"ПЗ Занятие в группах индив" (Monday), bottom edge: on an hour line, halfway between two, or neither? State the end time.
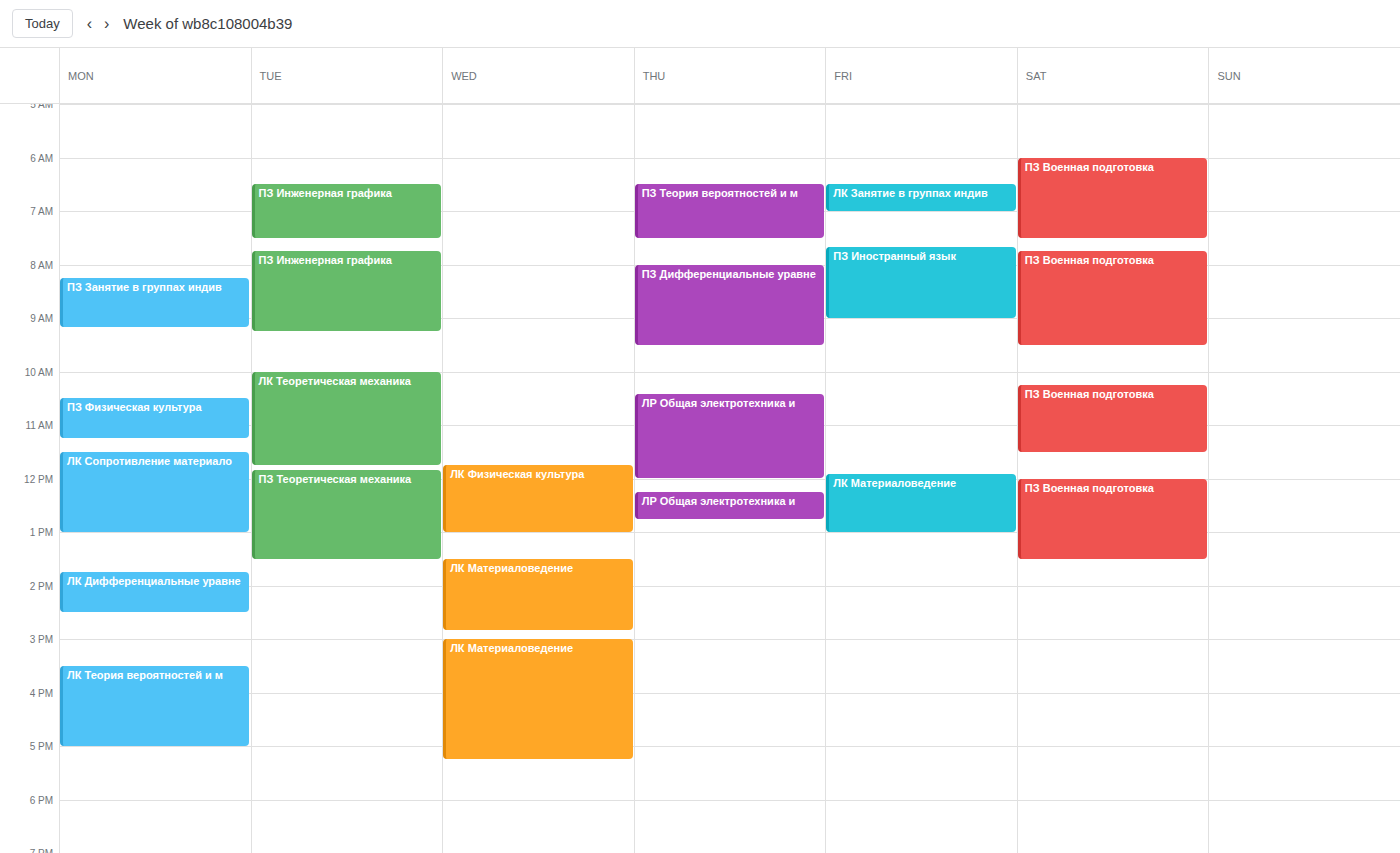
9:10 AM -- neither: 10 minutes below the 9 AM line and 50 minutes above the 10 AM line.